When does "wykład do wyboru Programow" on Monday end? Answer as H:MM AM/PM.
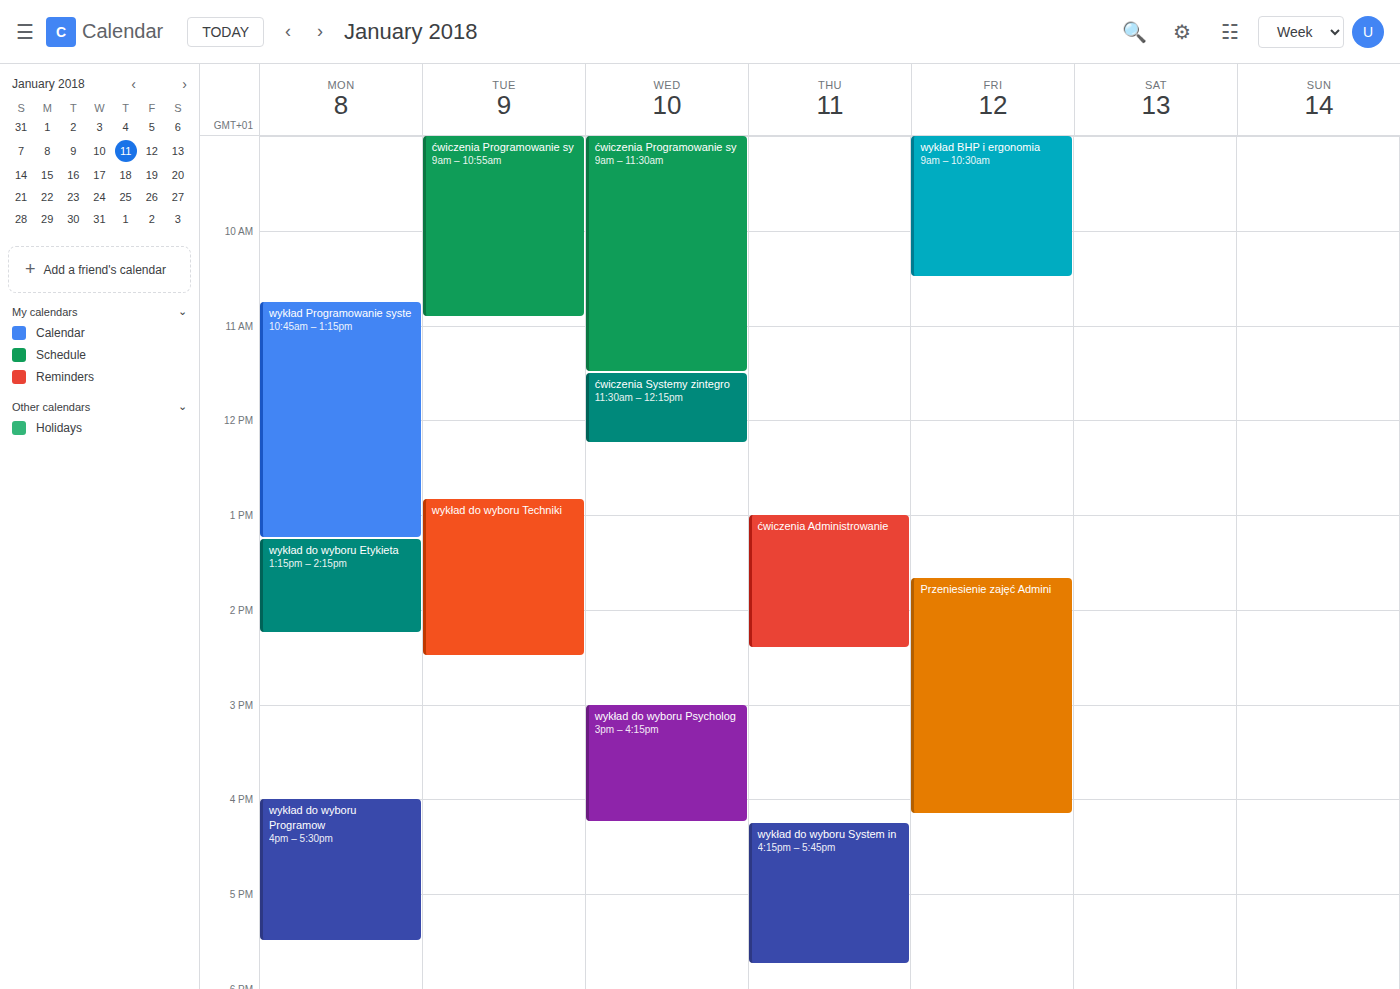
5:30 PM